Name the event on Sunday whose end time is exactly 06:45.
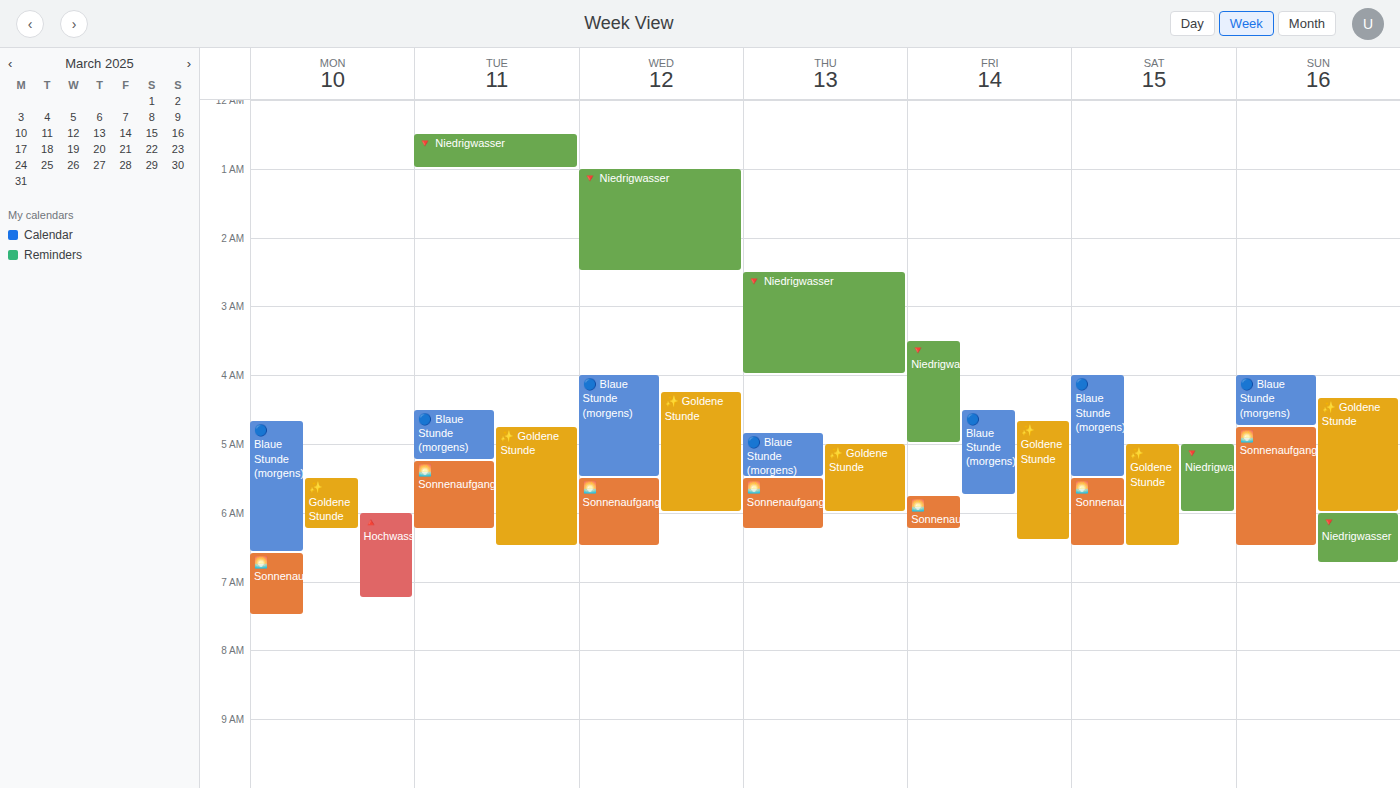
"🔻 Niedrigwasser"